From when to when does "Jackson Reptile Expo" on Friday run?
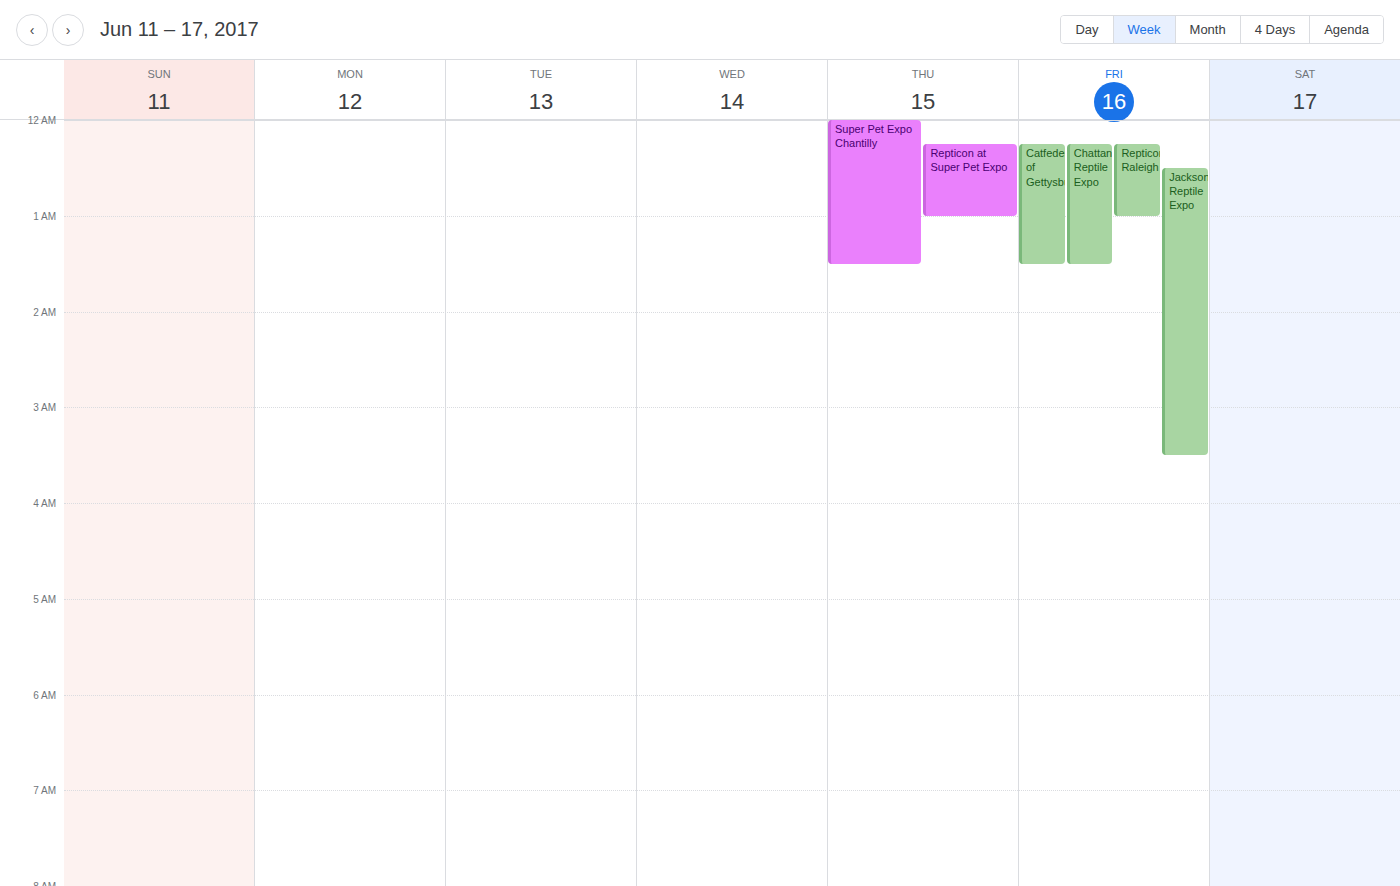
12:30 AM to 3:30 AM